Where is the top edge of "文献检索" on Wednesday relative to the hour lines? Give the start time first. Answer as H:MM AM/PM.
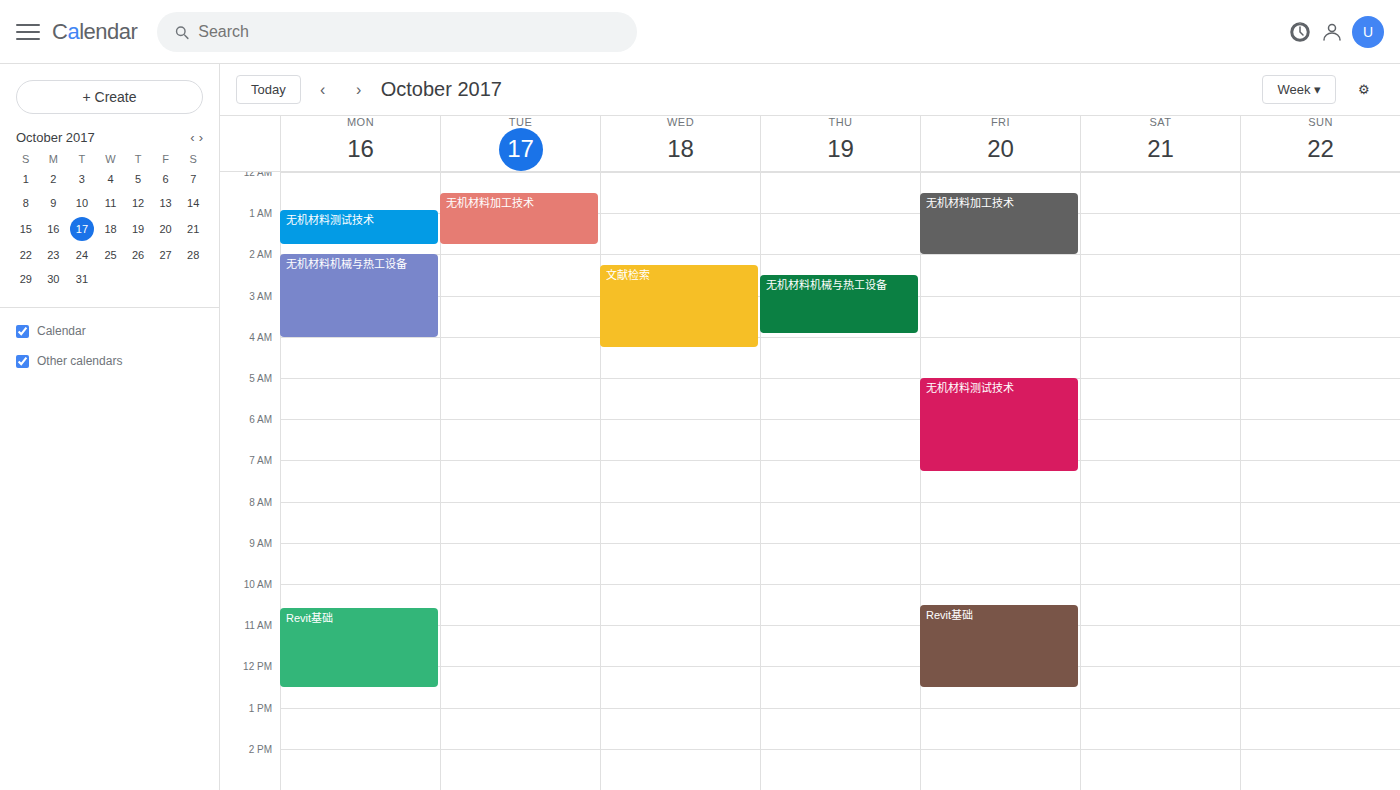
2:15 AM -- neither: a quarter of the way from the 2 AM line to the 3 AM line.